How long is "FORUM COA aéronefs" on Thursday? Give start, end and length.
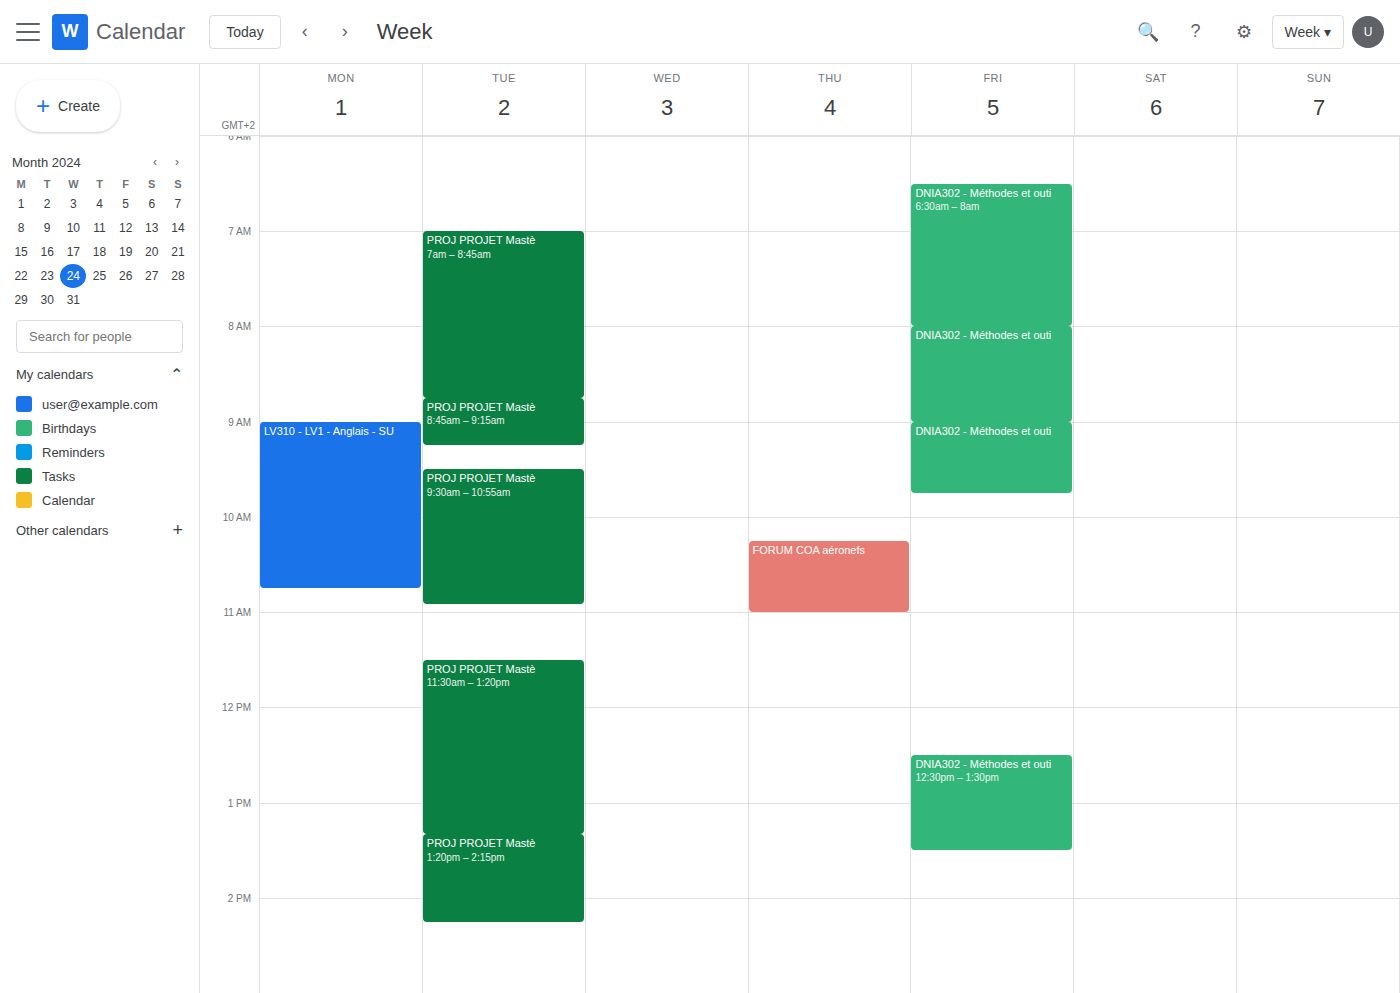
10:15 AM to 11:00 AM, 45 minutes